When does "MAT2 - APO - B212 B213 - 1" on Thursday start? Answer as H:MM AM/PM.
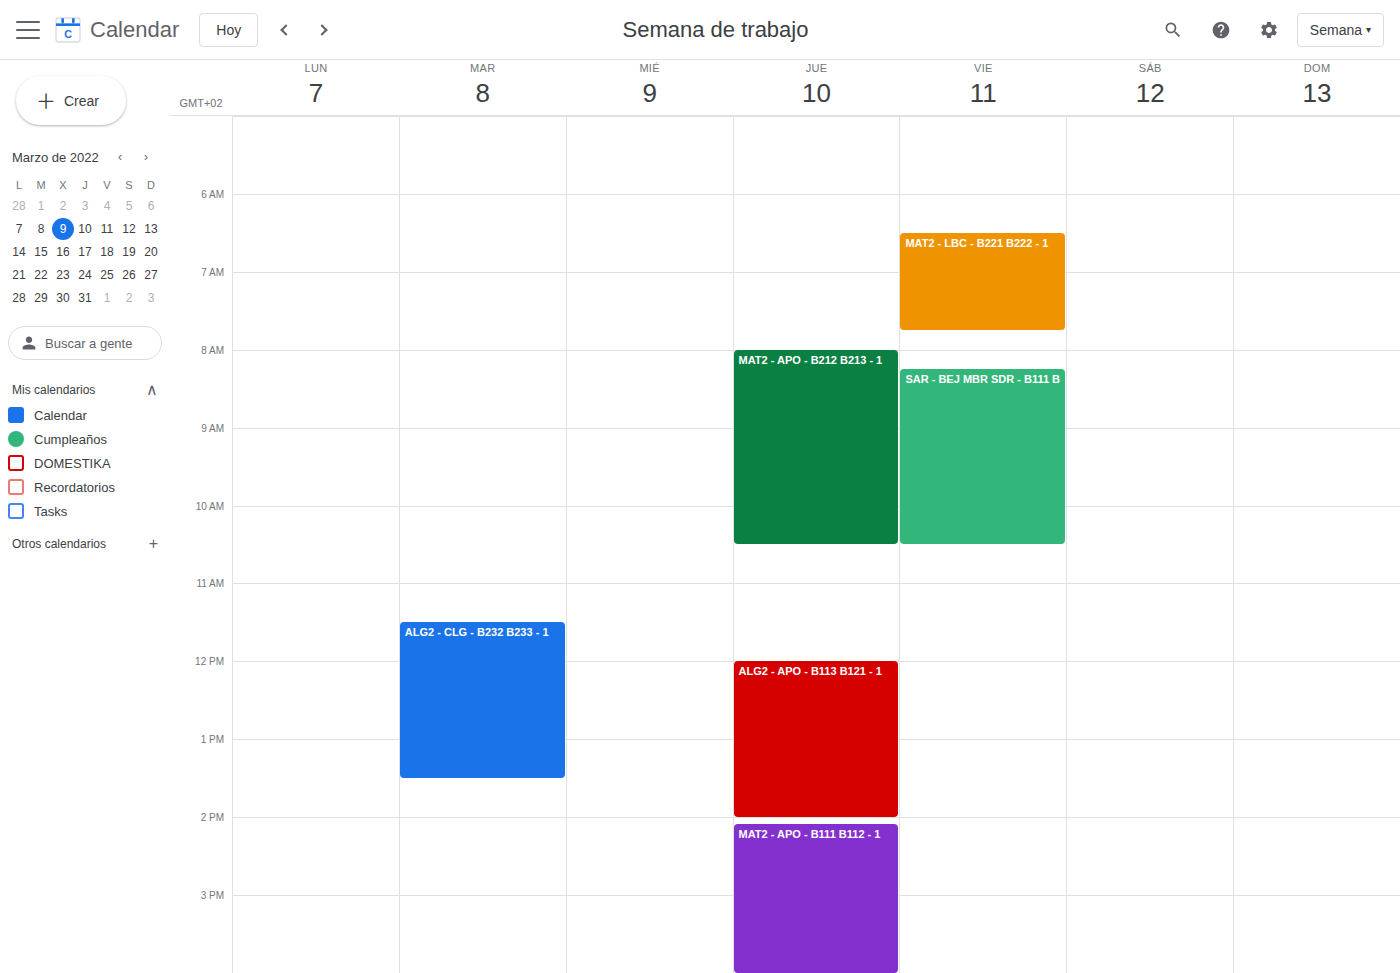
8:00 AM